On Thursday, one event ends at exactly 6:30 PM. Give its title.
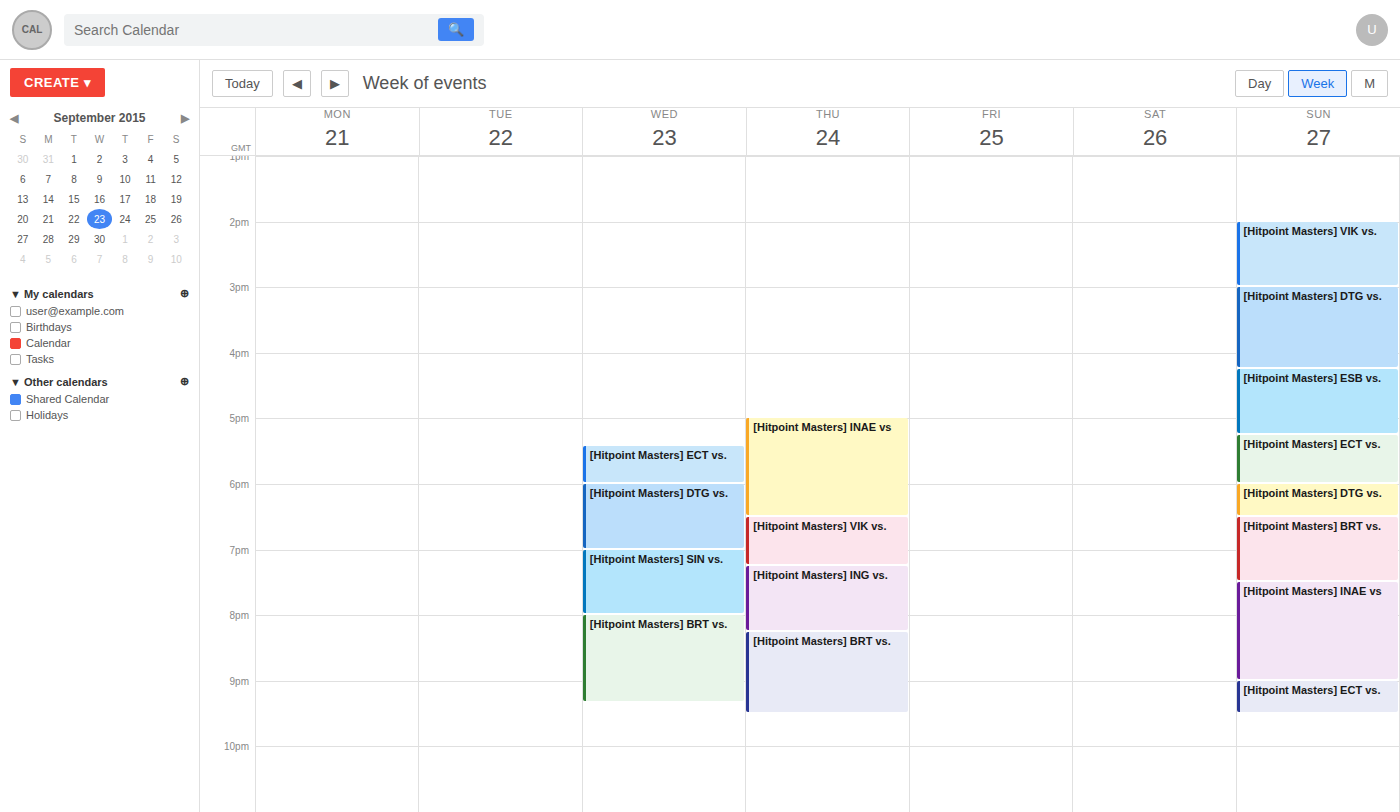
"[Hitpoint Masters] INAE vs"